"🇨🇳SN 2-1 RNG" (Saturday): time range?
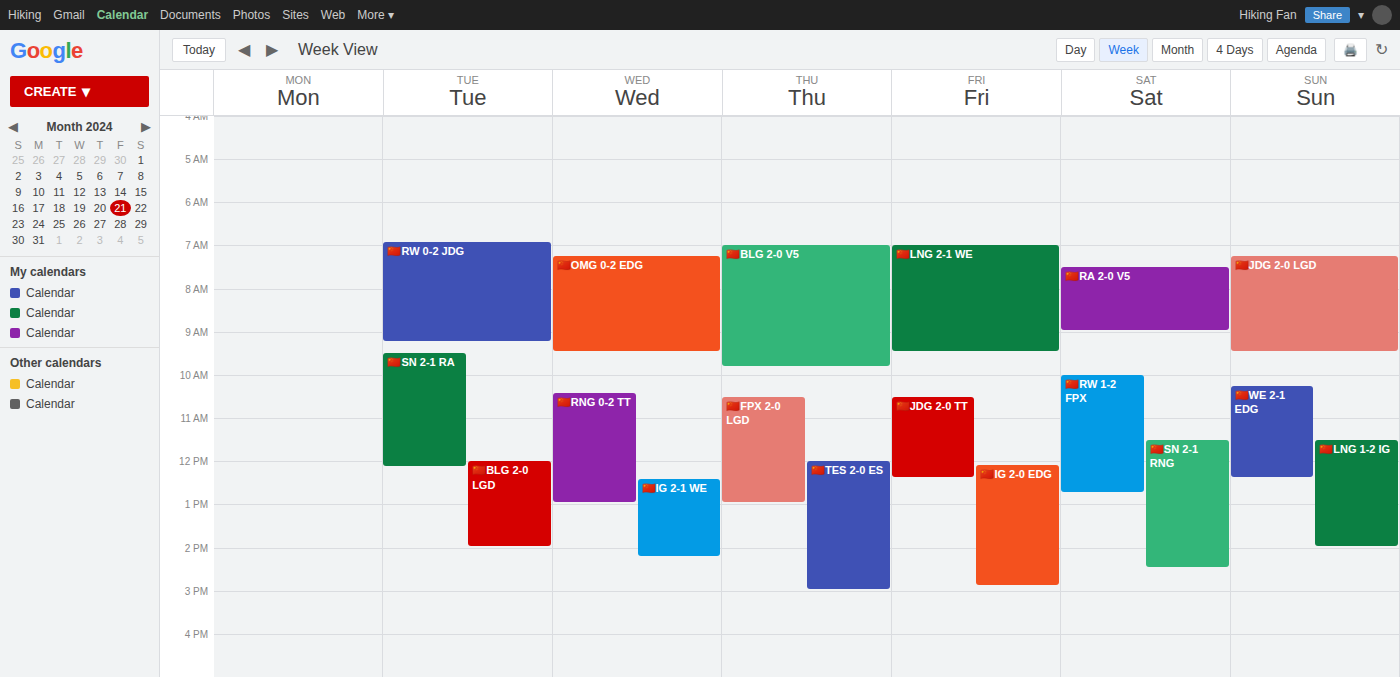
11:30 AM to 2:30 PM